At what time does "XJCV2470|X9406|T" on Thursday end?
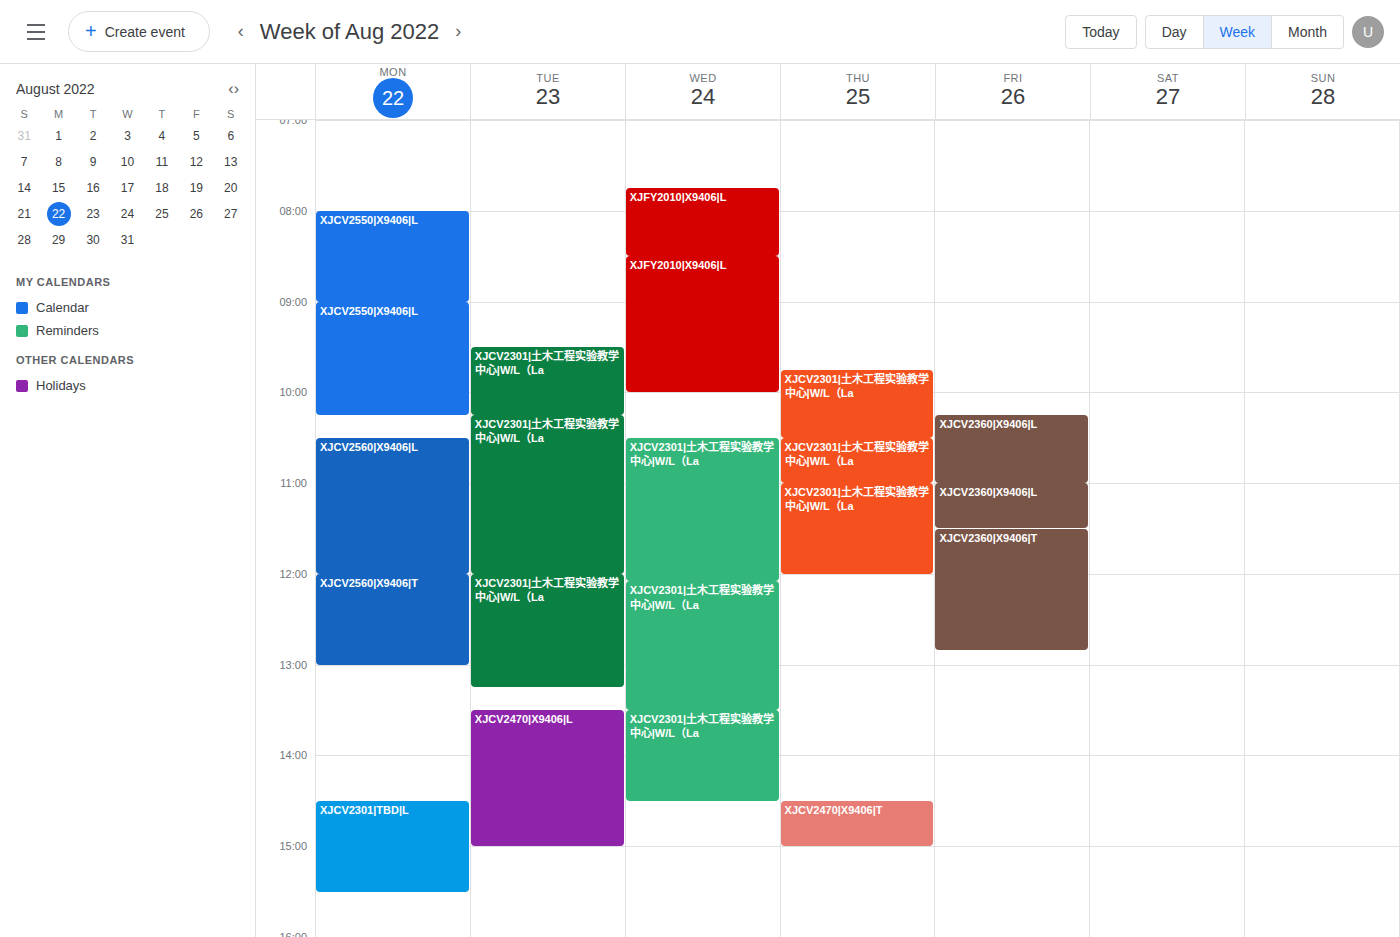
15:00